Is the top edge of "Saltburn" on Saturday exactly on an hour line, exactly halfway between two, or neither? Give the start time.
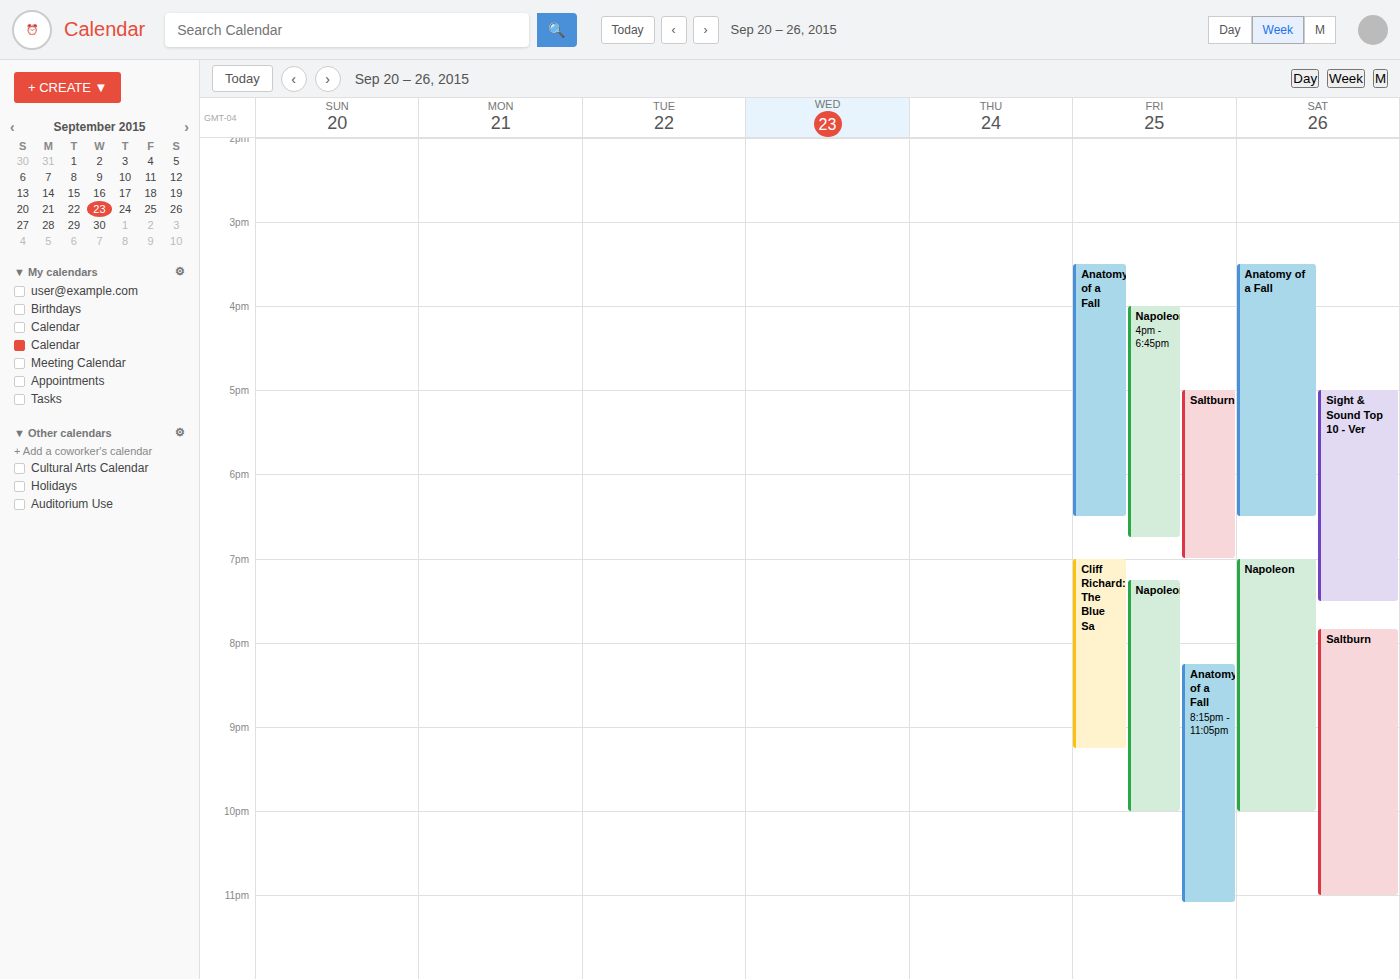
19:50 -- neither: 50 minutes below the 19:00 line and 10 minutes above the 20:00 line.